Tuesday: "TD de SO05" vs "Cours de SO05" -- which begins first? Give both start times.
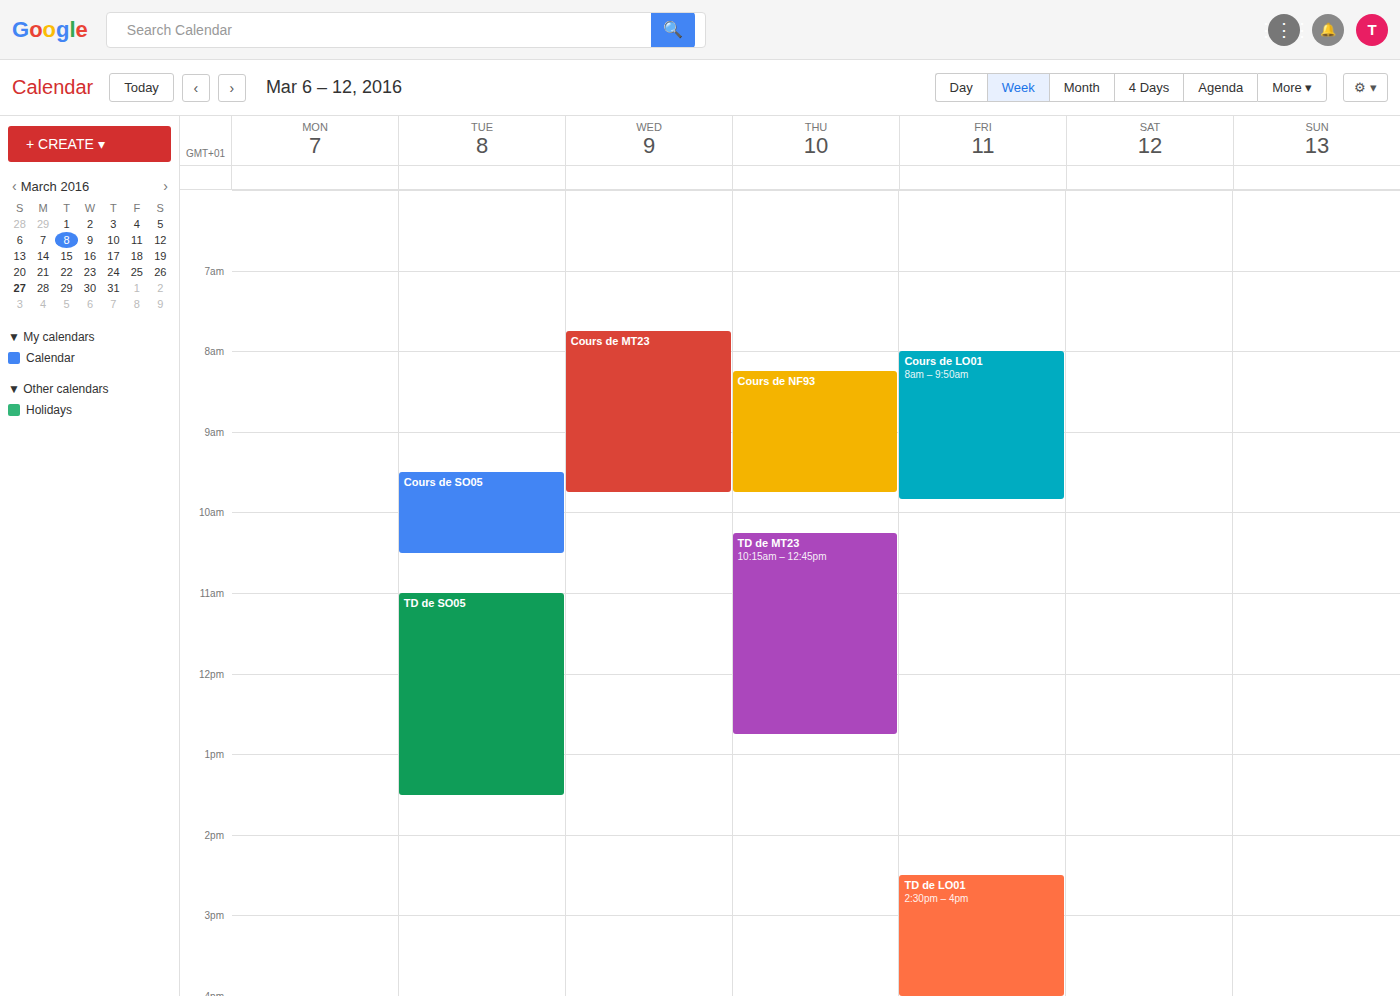
"Cours de SO05" 9:30 AM; "TD de SO05" 11:00 AM.